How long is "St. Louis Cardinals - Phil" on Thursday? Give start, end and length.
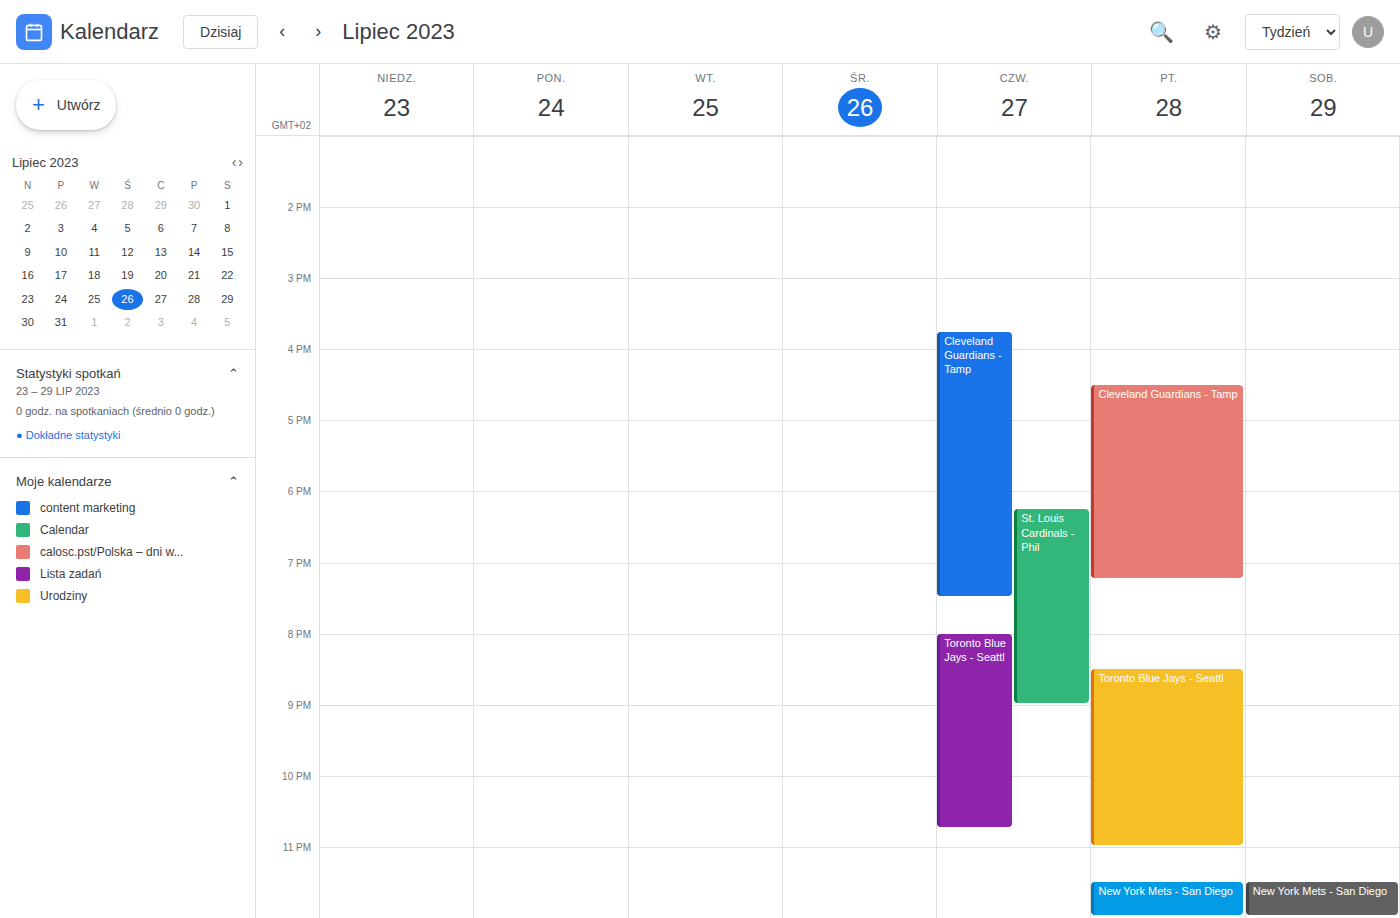
6:15 PM to 9:00 PM, 2 hours 45 minutes